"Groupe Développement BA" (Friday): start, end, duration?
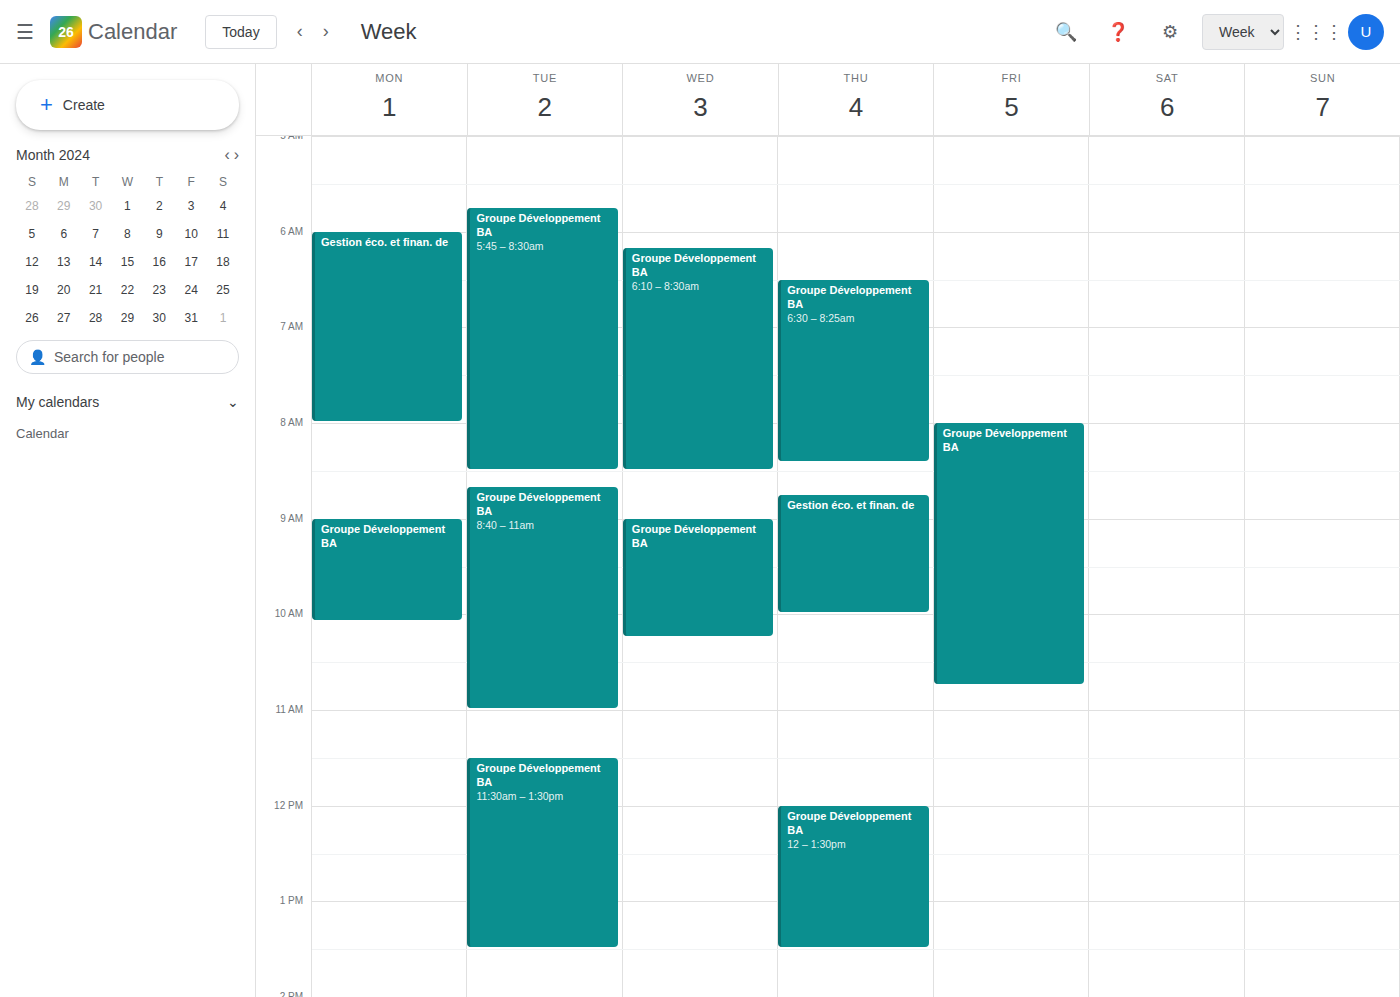
8:00 AM to 10:45 AM, 2 hours 45 minutes